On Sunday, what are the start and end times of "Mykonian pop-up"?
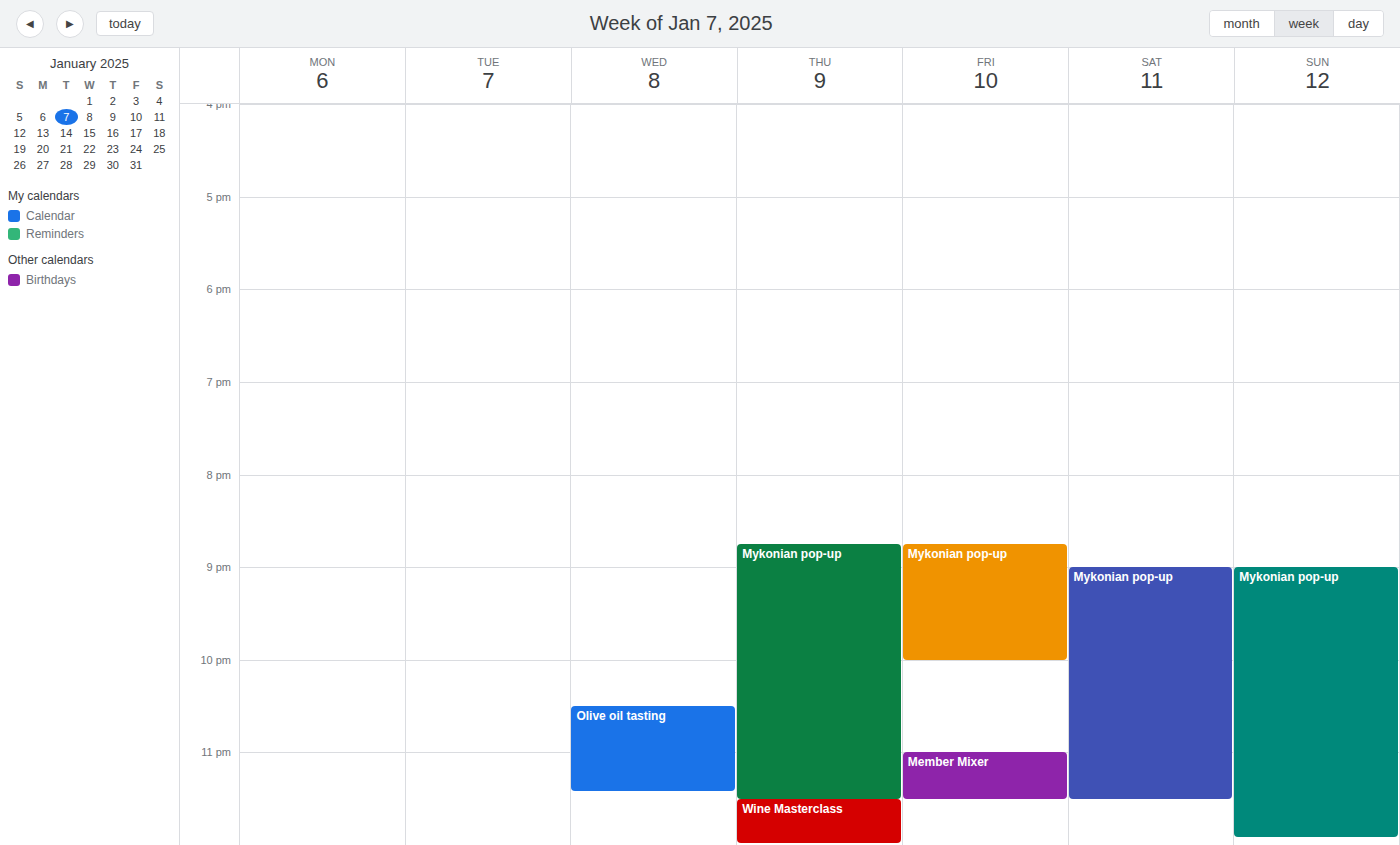
21:00 to 23:55